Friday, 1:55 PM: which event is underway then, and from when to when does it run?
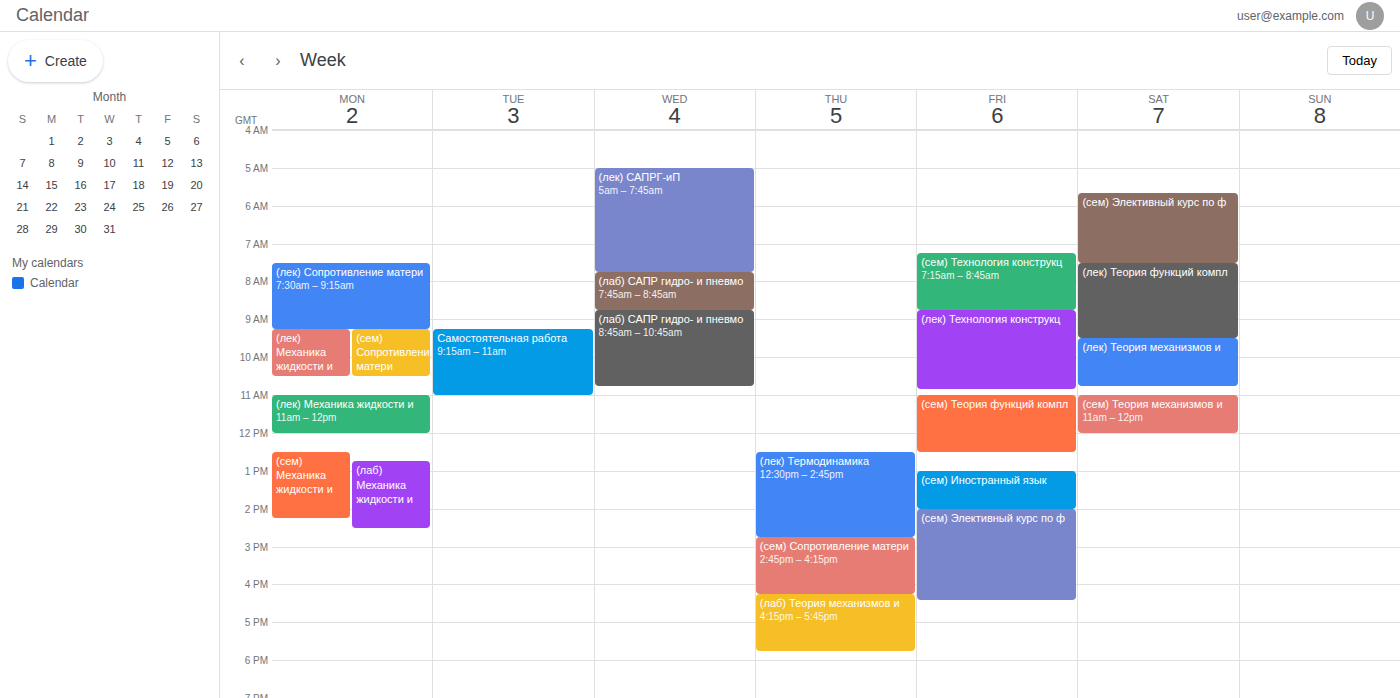
"(сем) Иностранный язык", 1:00 PM to 2:00 PM